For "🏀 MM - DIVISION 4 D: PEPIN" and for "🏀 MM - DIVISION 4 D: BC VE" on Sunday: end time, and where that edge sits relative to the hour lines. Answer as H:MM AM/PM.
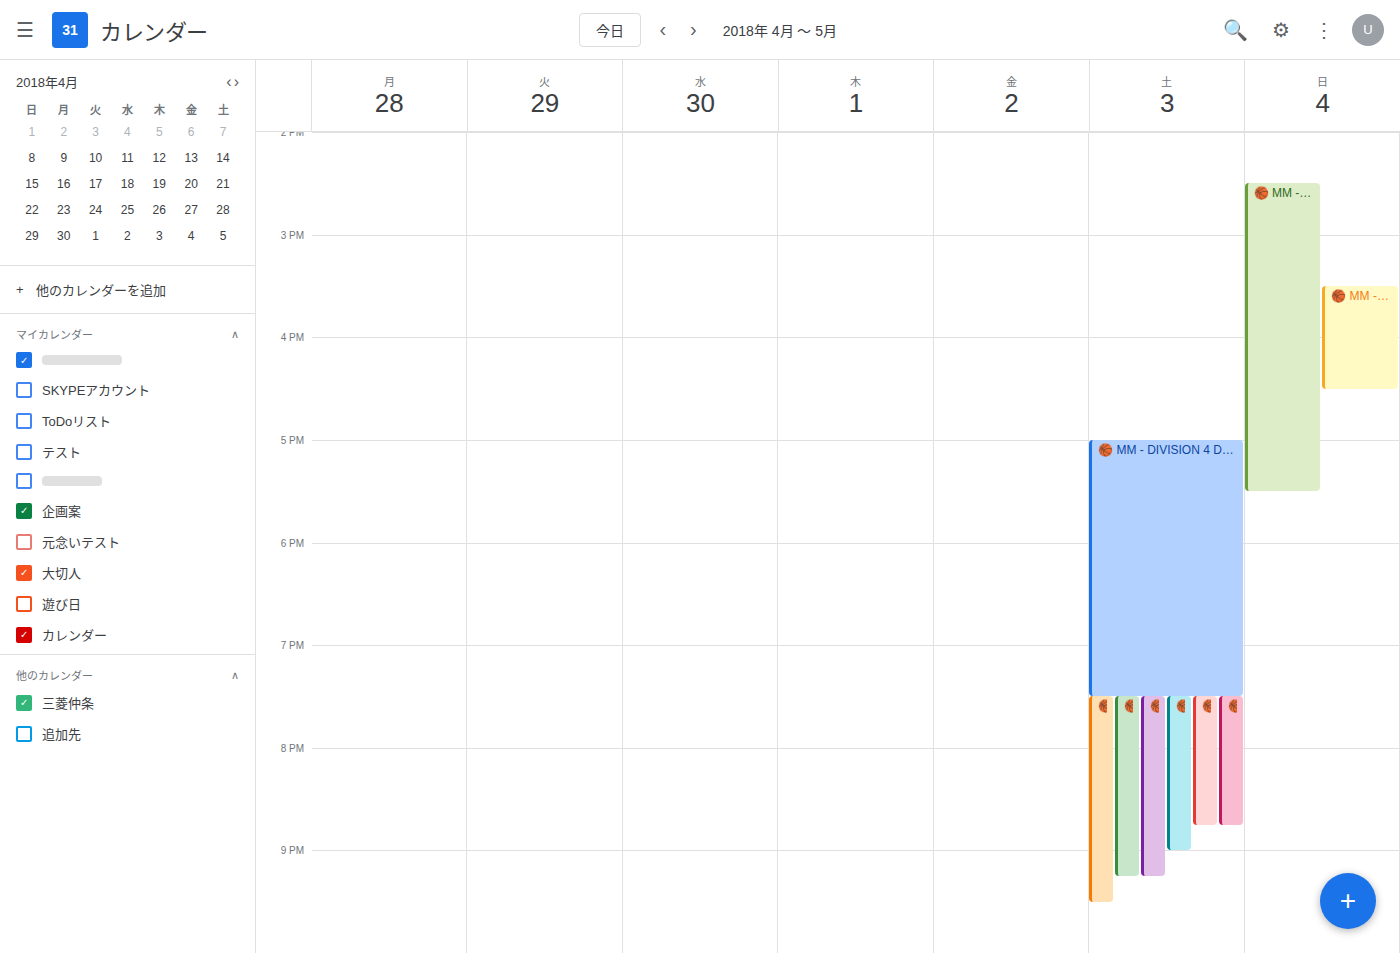
"🏀 MM - DIVISION 4 D: PEPIN": 4:30 PM, halfway between the 4 PM and 5 PM lines. "🏀 MM - DIVISION 4 D: BC VE": 5:30 PM, halfway between the 5 PM and 6 PM lines.